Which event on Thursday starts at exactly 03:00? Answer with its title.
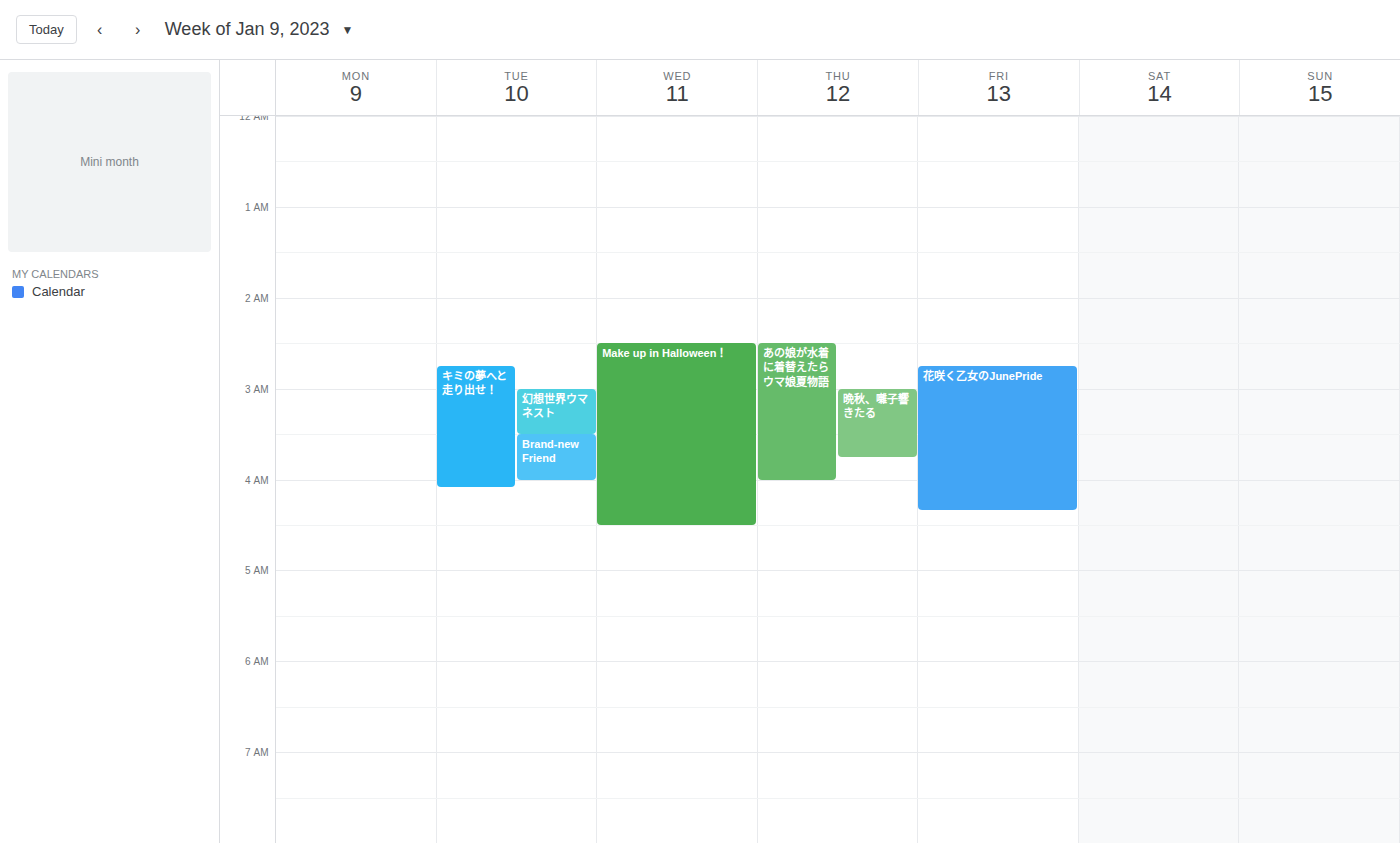
"晩秋、囃子響きたる"